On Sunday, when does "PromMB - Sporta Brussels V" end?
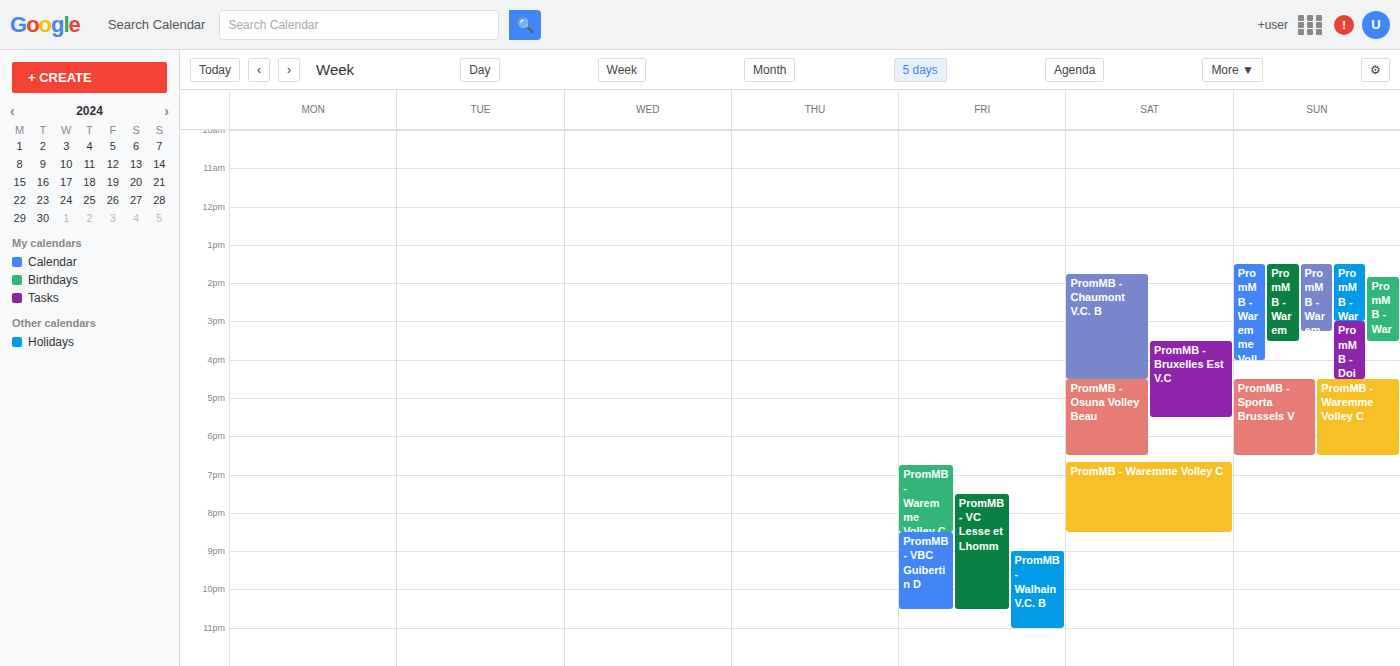
6:30 PM